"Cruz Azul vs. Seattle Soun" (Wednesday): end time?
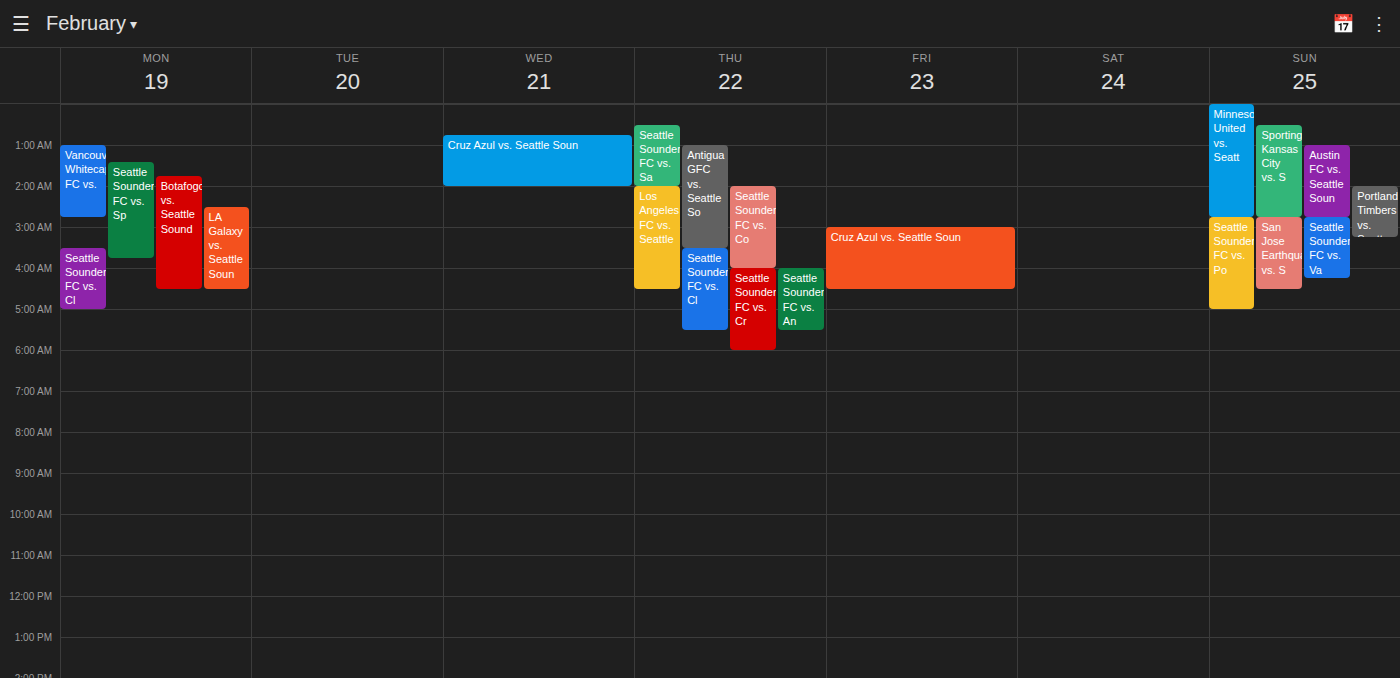
02:00